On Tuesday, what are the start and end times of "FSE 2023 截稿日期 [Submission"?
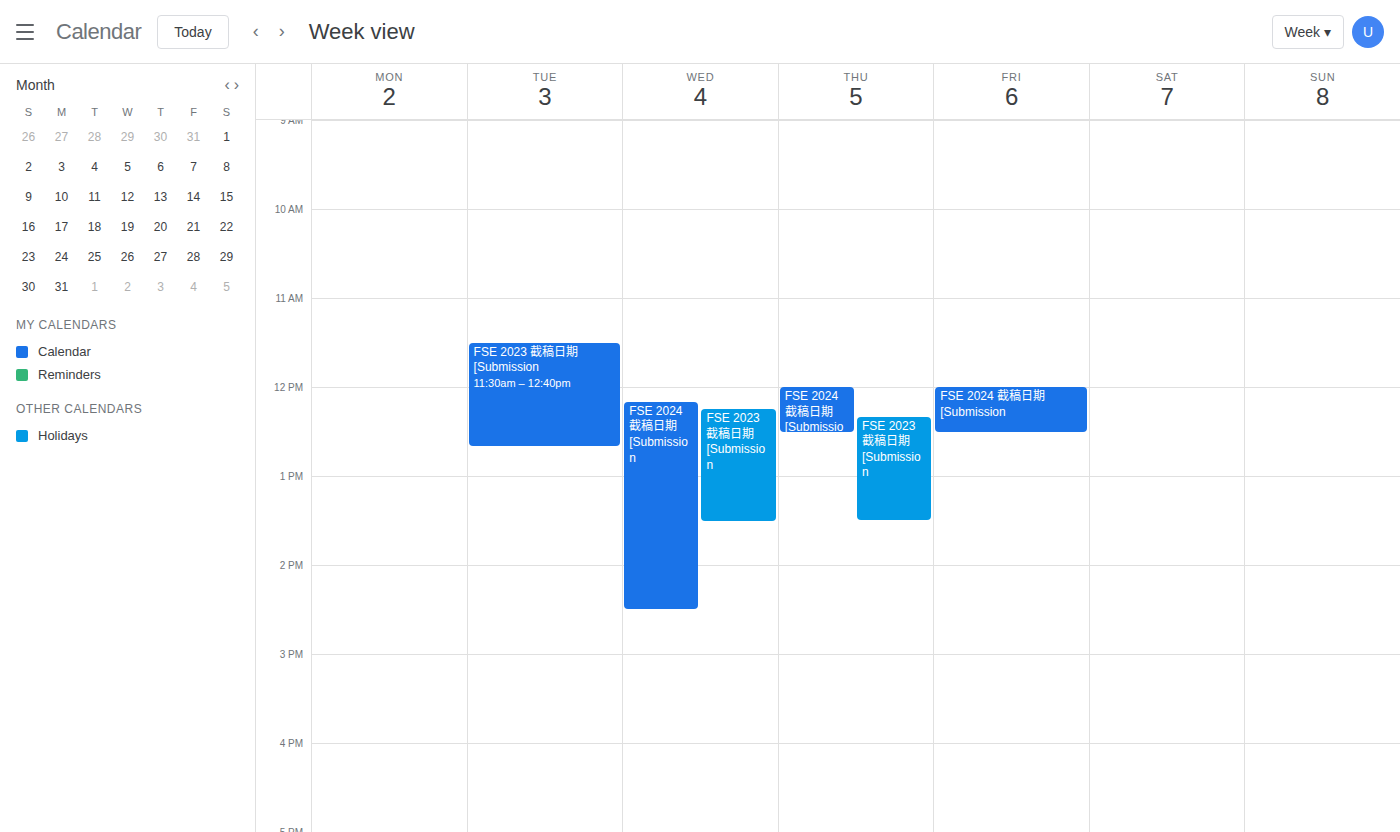
11:30 AM to 12:40 PM